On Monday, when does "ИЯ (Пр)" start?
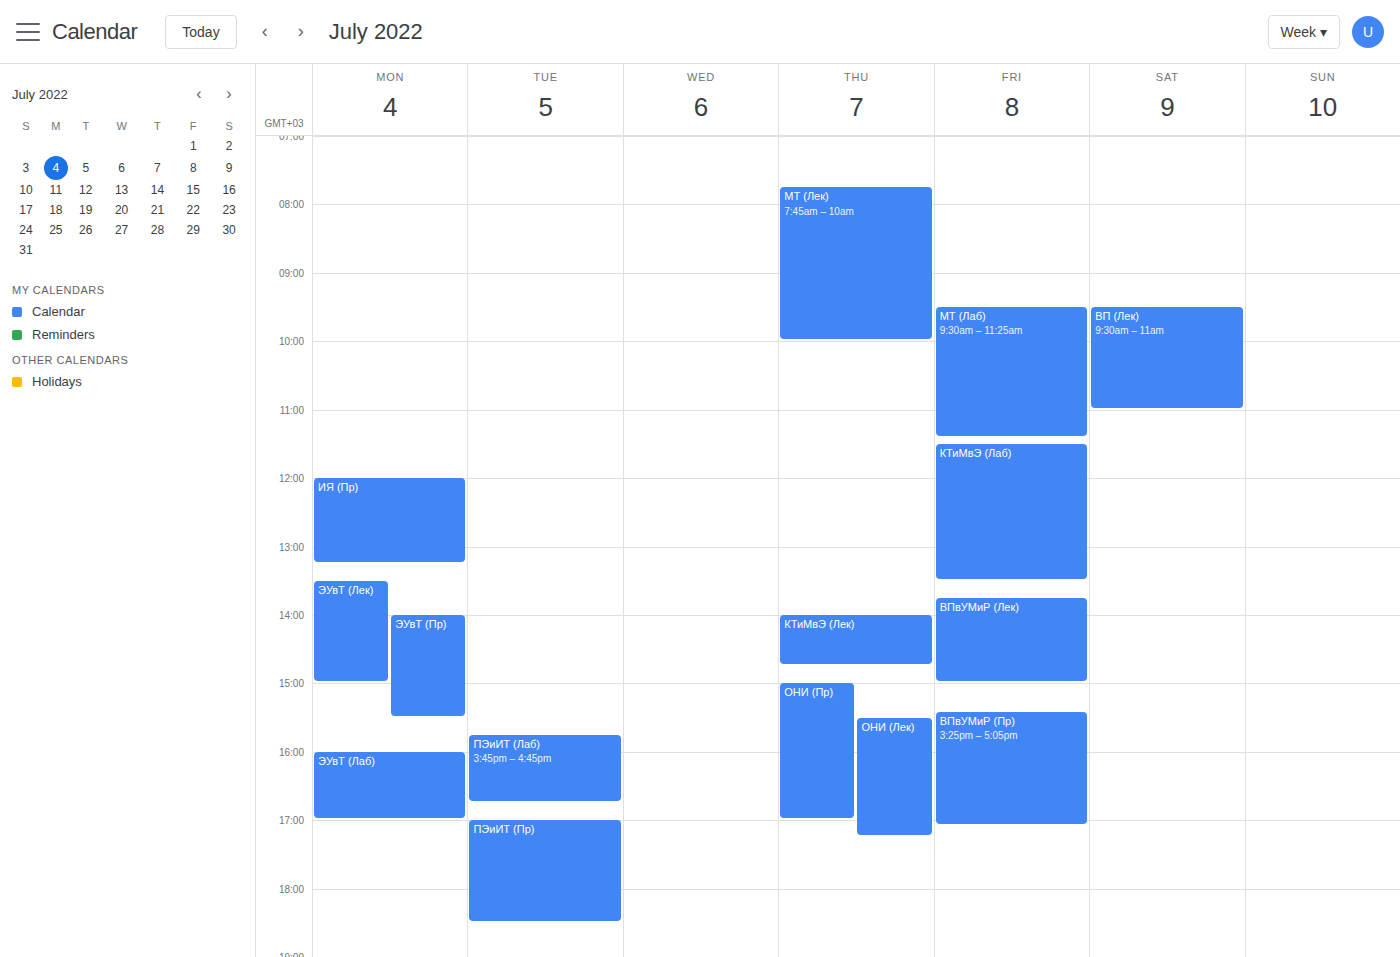
12:00 PM